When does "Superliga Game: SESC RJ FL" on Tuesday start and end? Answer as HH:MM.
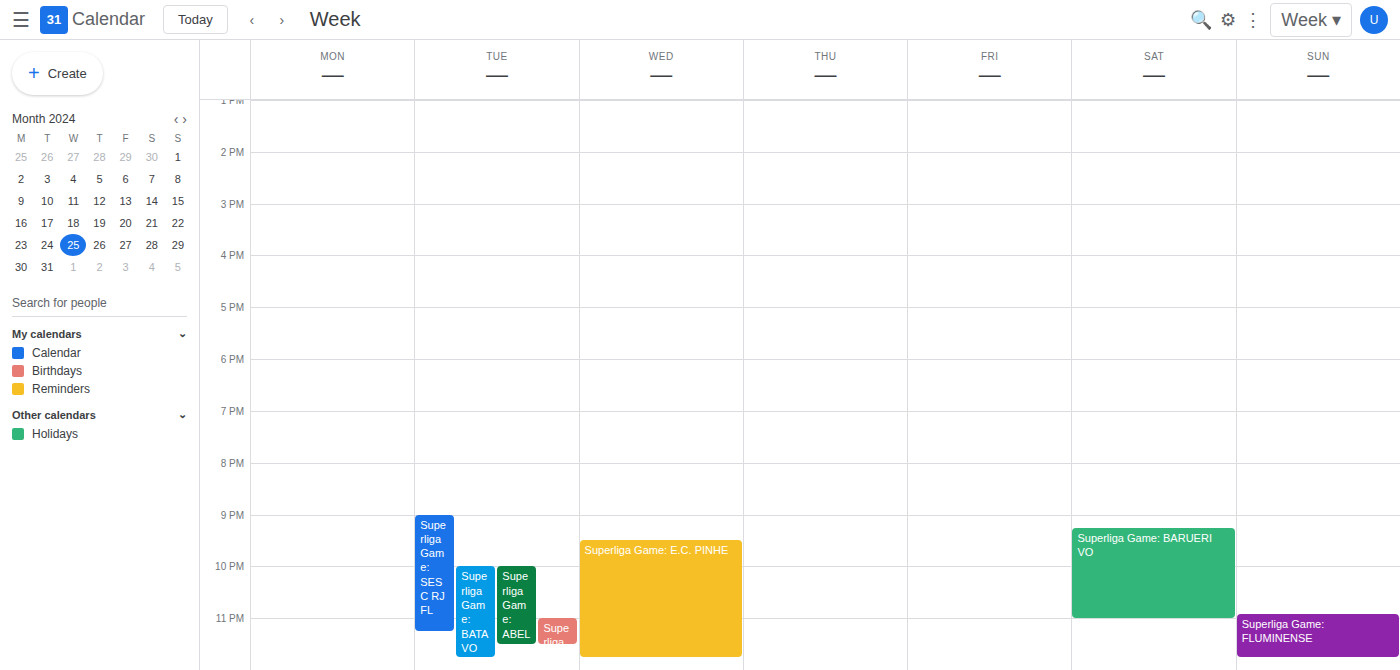
21:00 to 23:15